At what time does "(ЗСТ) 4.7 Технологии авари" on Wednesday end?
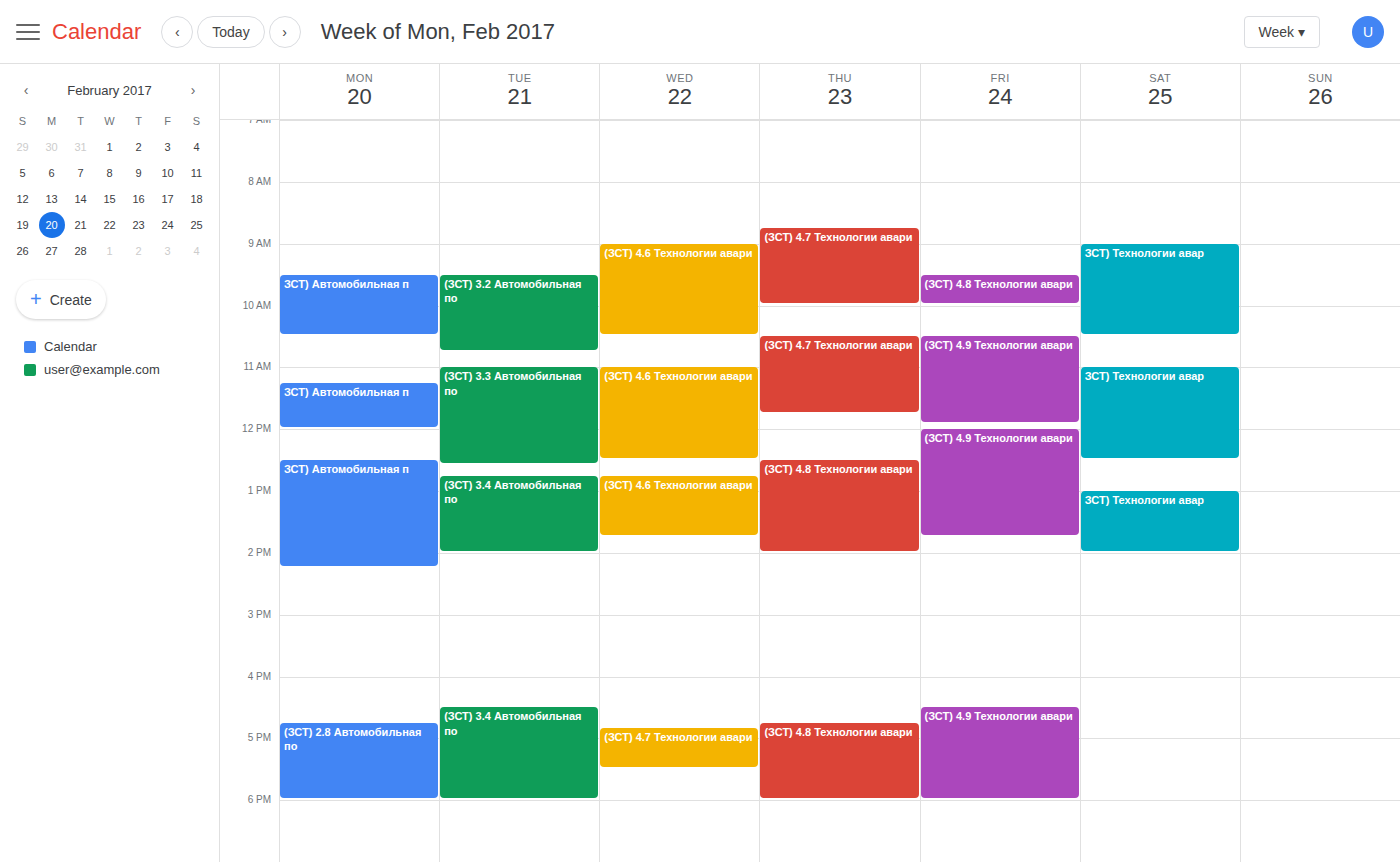
5:30 PM